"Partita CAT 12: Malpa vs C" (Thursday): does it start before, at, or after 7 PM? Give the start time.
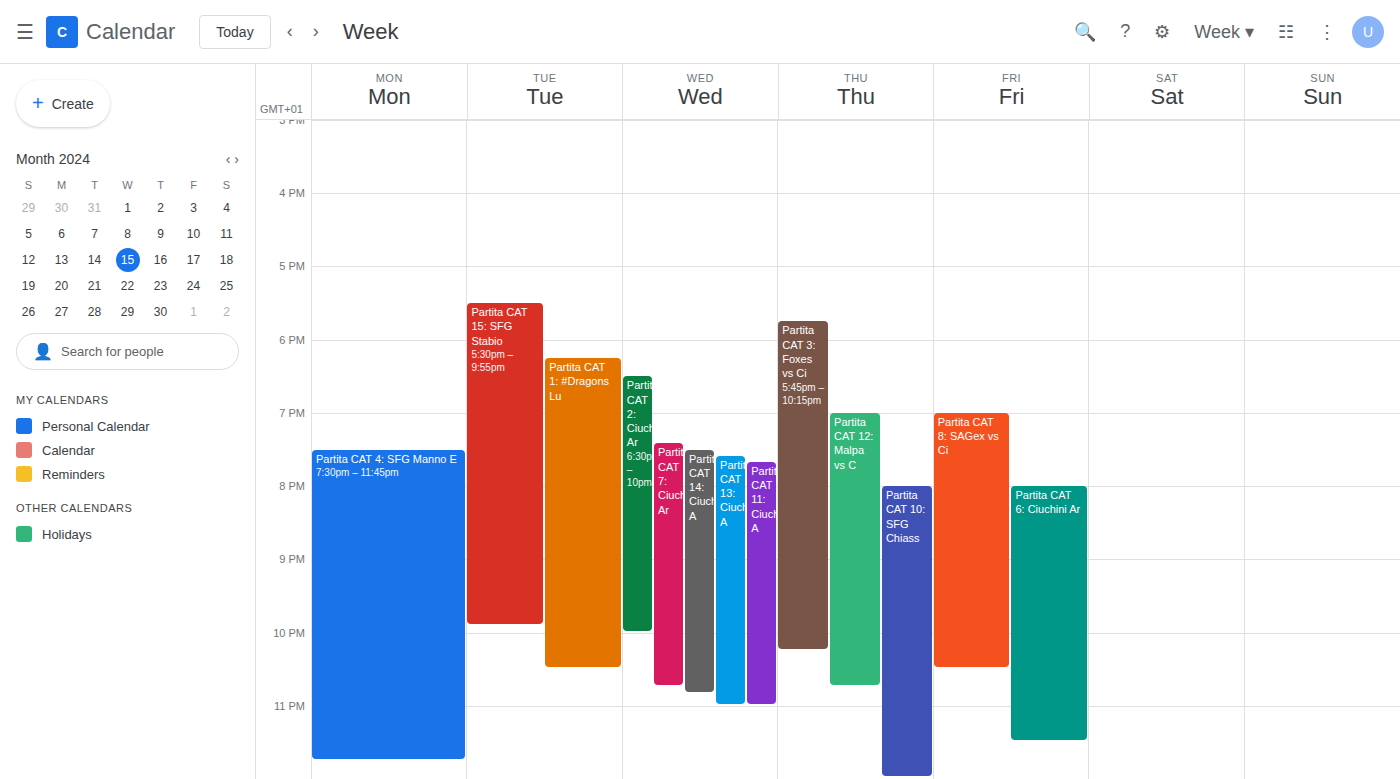
7:00 PM -- exactly at 7 PM, on the 7 PM line.